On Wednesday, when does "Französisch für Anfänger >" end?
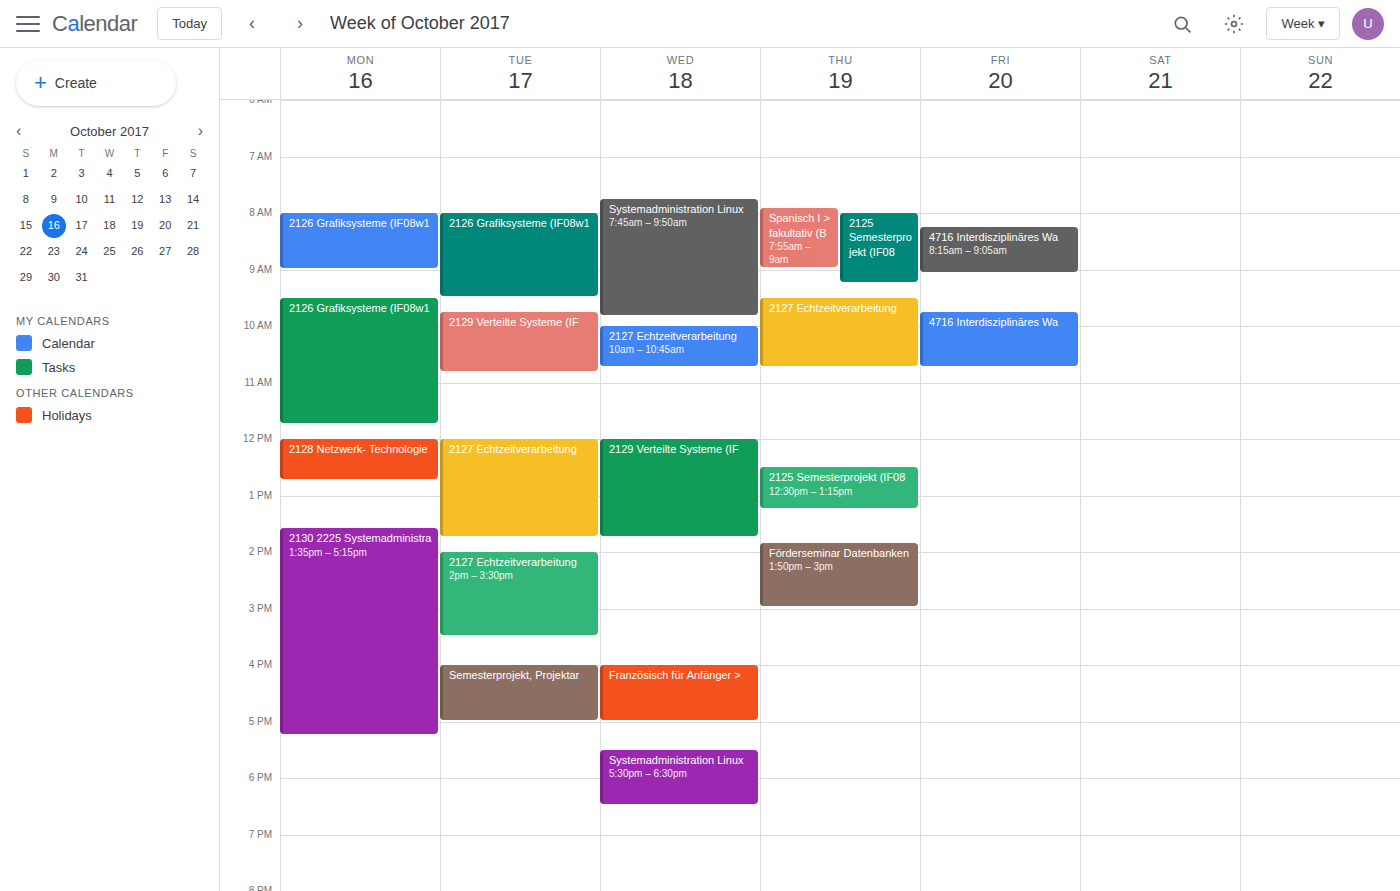
17:00